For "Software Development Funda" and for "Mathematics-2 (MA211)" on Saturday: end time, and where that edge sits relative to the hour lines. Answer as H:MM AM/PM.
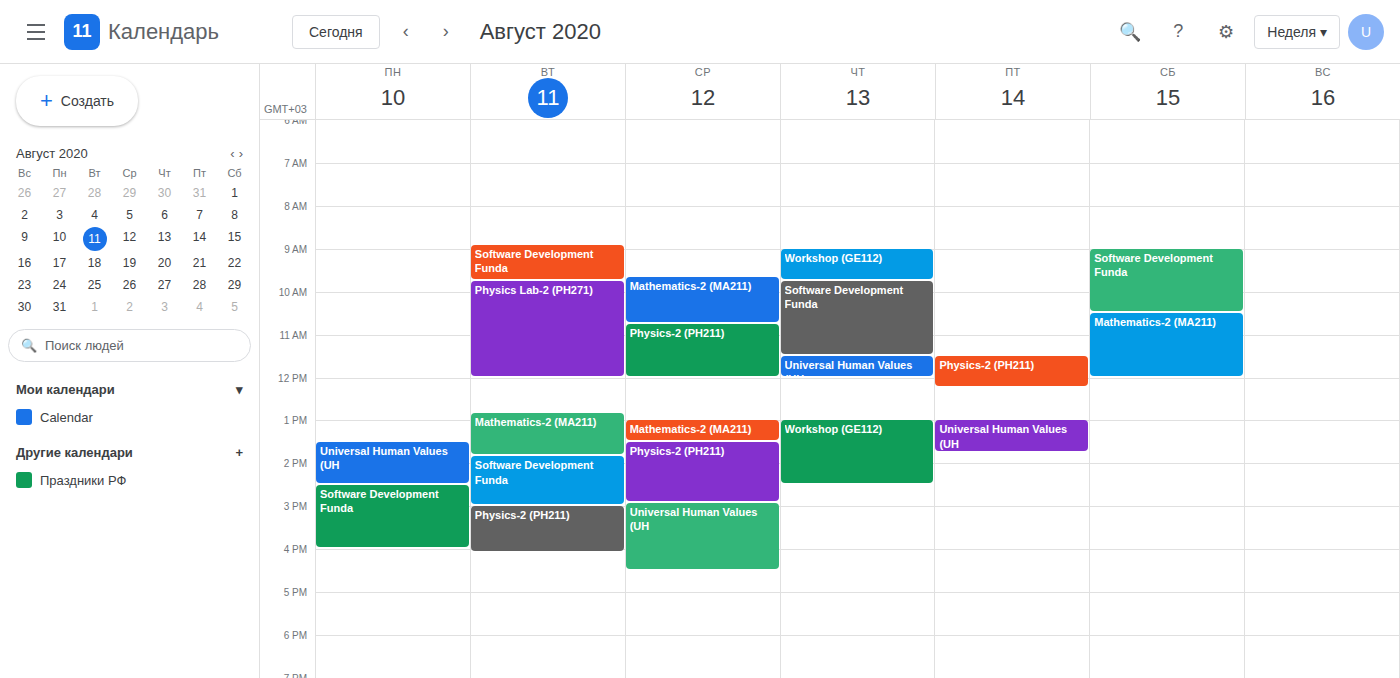
"Software Development Funda": 10:30 AM, halfway between the 10 AM and 11 AM lines. "Mathematics-2 (MA211)": 12:00 PM, exactly on the 12 PM line.